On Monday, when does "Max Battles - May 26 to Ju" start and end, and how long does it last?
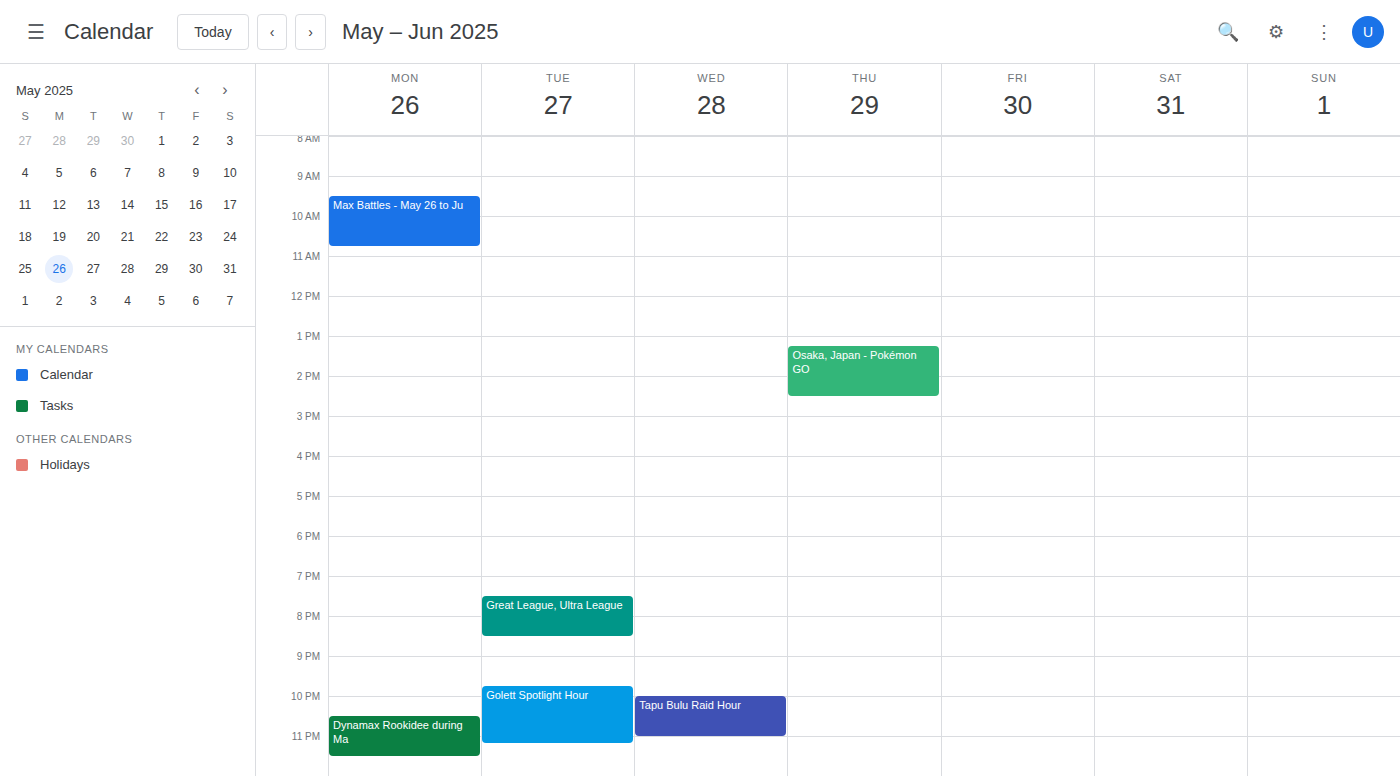
9:30 AM to 10:45 AM, 1 hour 15 minutes